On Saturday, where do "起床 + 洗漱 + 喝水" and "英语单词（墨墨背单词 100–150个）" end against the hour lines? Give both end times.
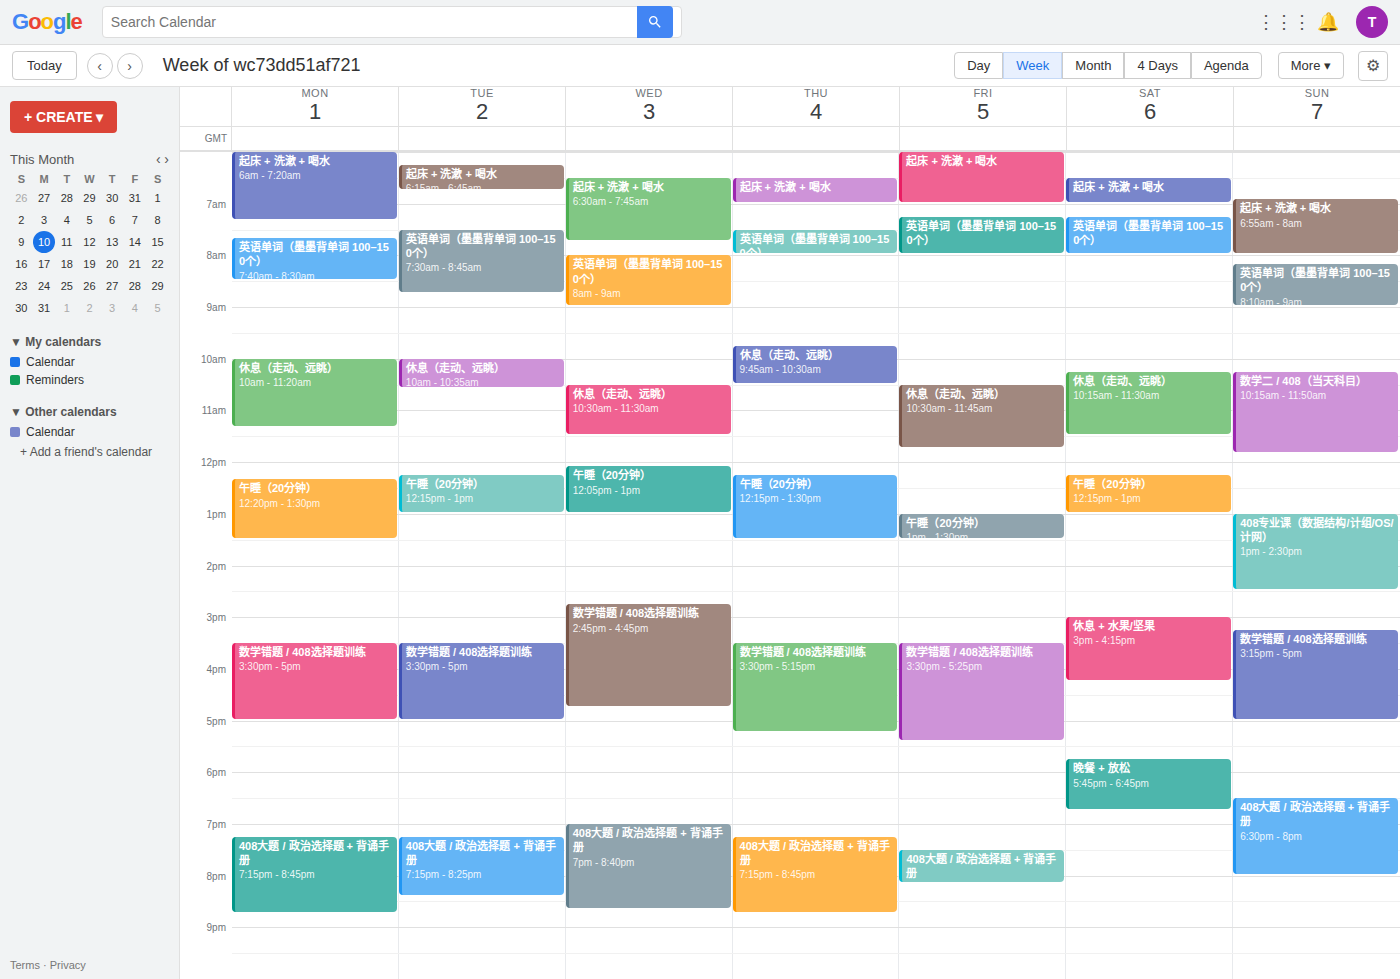
"起床 + 洗漱 + 喝水": 7:00 AM, exactly on the 7 AM line. "英语单词（墨墨背单词 100–150个）": 8:00 AM, exactly on the 8 AM line.